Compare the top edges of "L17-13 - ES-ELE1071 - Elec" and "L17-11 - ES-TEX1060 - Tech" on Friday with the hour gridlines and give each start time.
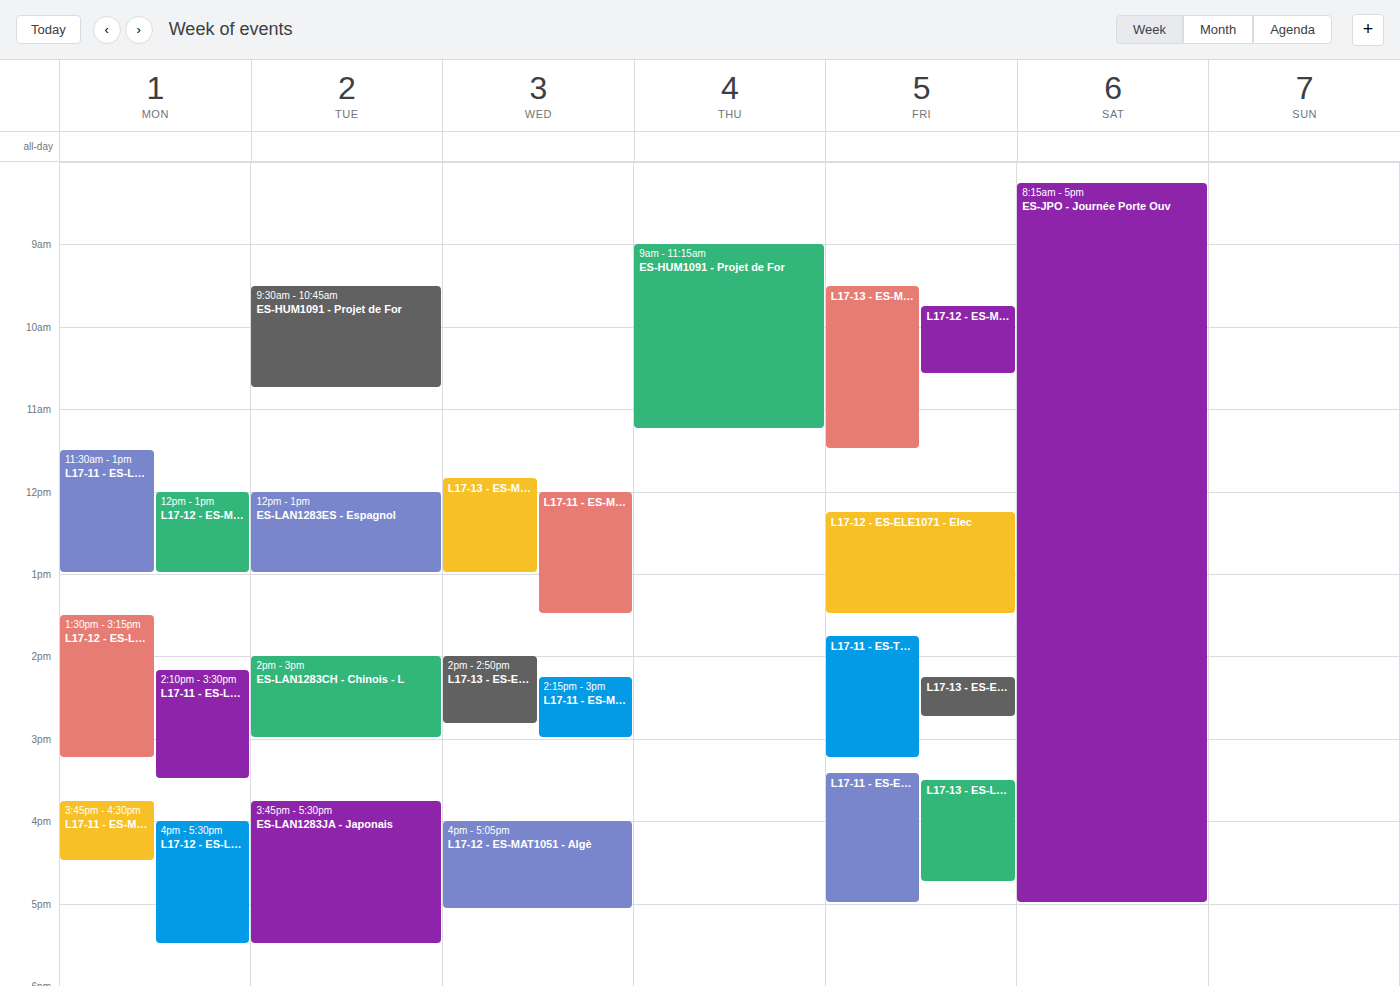
"L17-13 - ES-ELE1071 - Elec": 2:15 PM, neither: a quarter of the way from the 2 PM line to the 3 PM line. "L17-11 - ES-TEX1060 - Tech": 1:45 PM, neither: three quarters of the way from the 1 PM line to the 2 PM line.